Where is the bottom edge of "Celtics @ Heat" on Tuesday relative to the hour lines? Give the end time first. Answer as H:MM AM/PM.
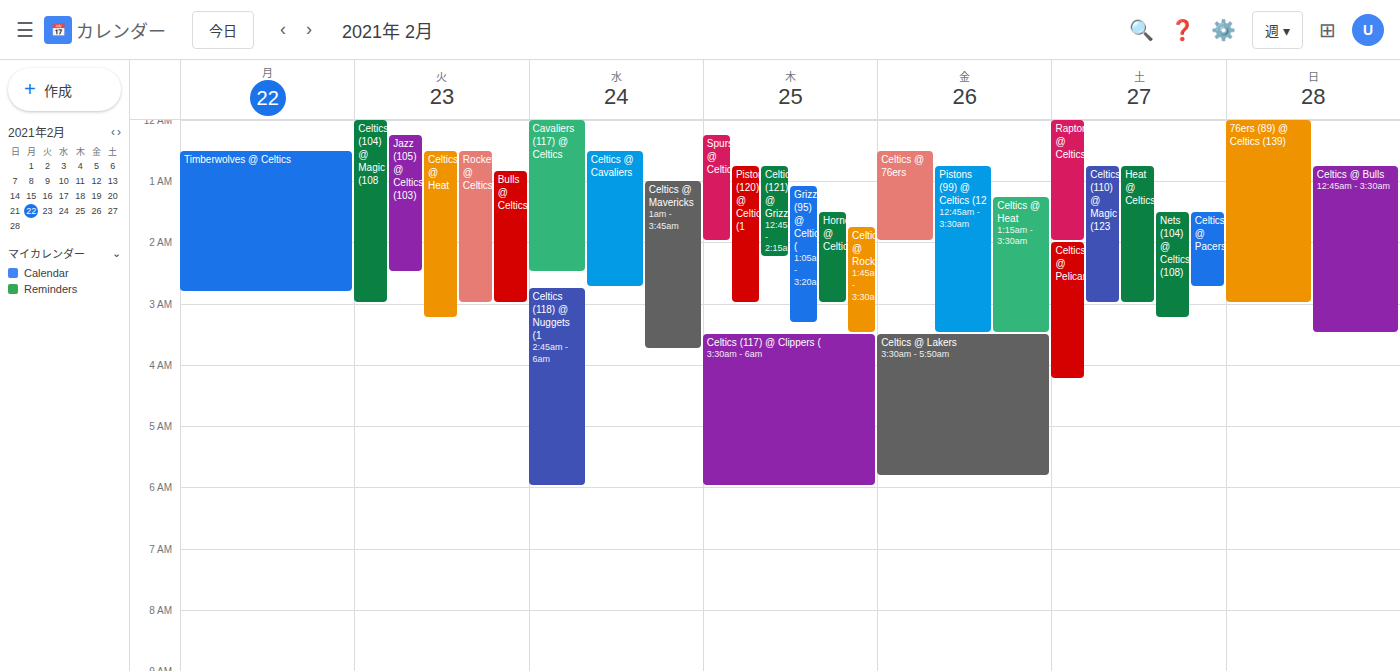
3:15 AM -- neither: a quarter of the way from the 3 AM line to the 4 AM line.